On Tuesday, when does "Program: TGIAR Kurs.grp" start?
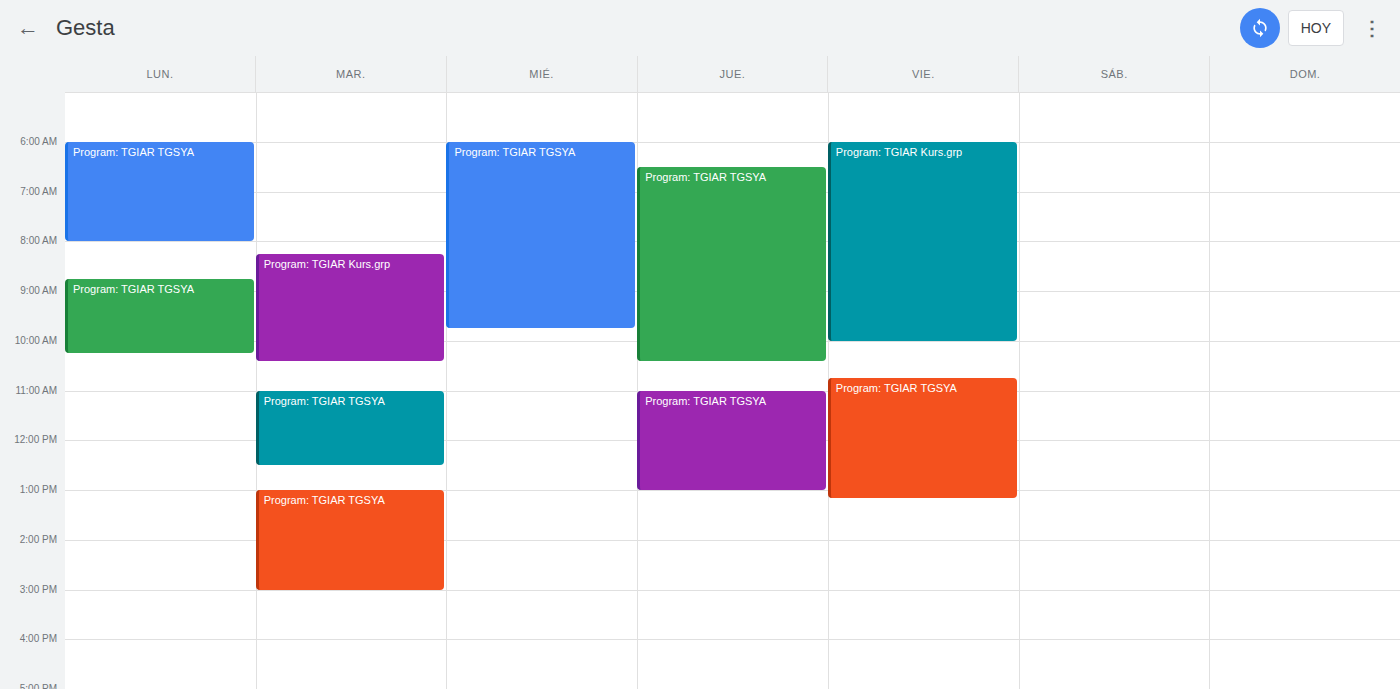
8:15 AM